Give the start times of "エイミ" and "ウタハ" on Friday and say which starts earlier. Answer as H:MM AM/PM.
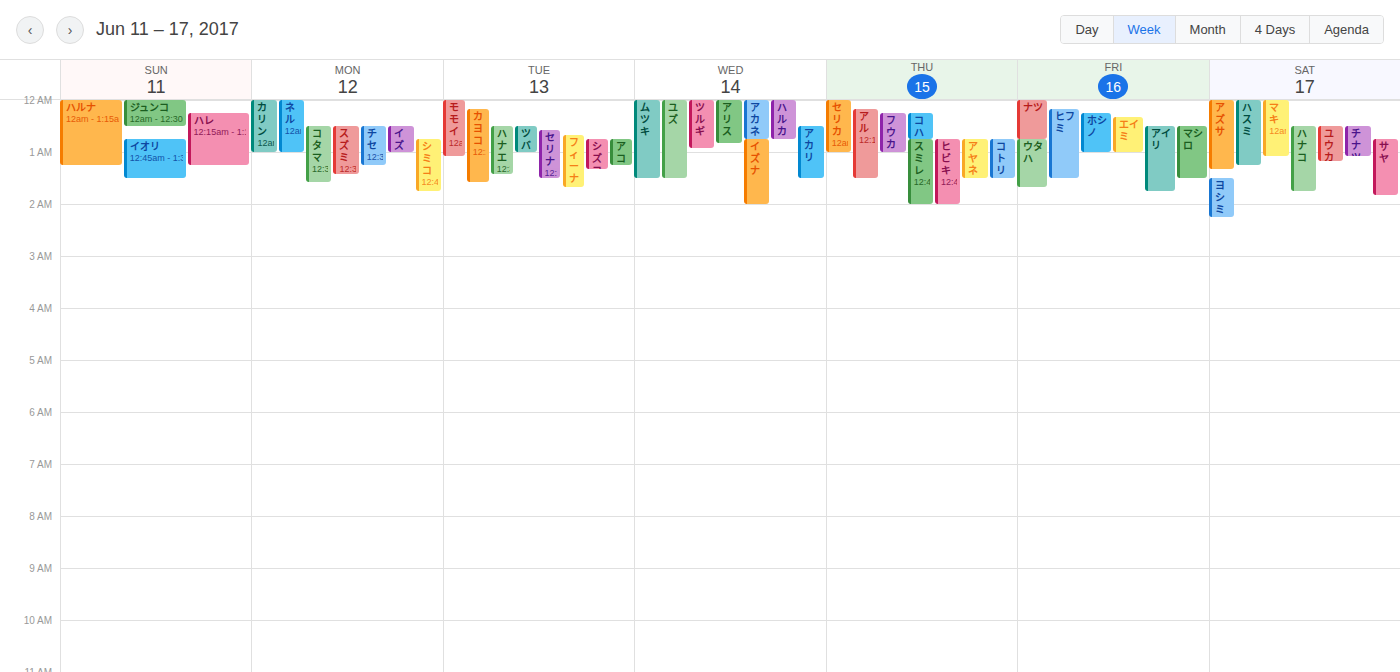
"エイミ" 12:20 AM; "ウタハ" 12:45 AM.